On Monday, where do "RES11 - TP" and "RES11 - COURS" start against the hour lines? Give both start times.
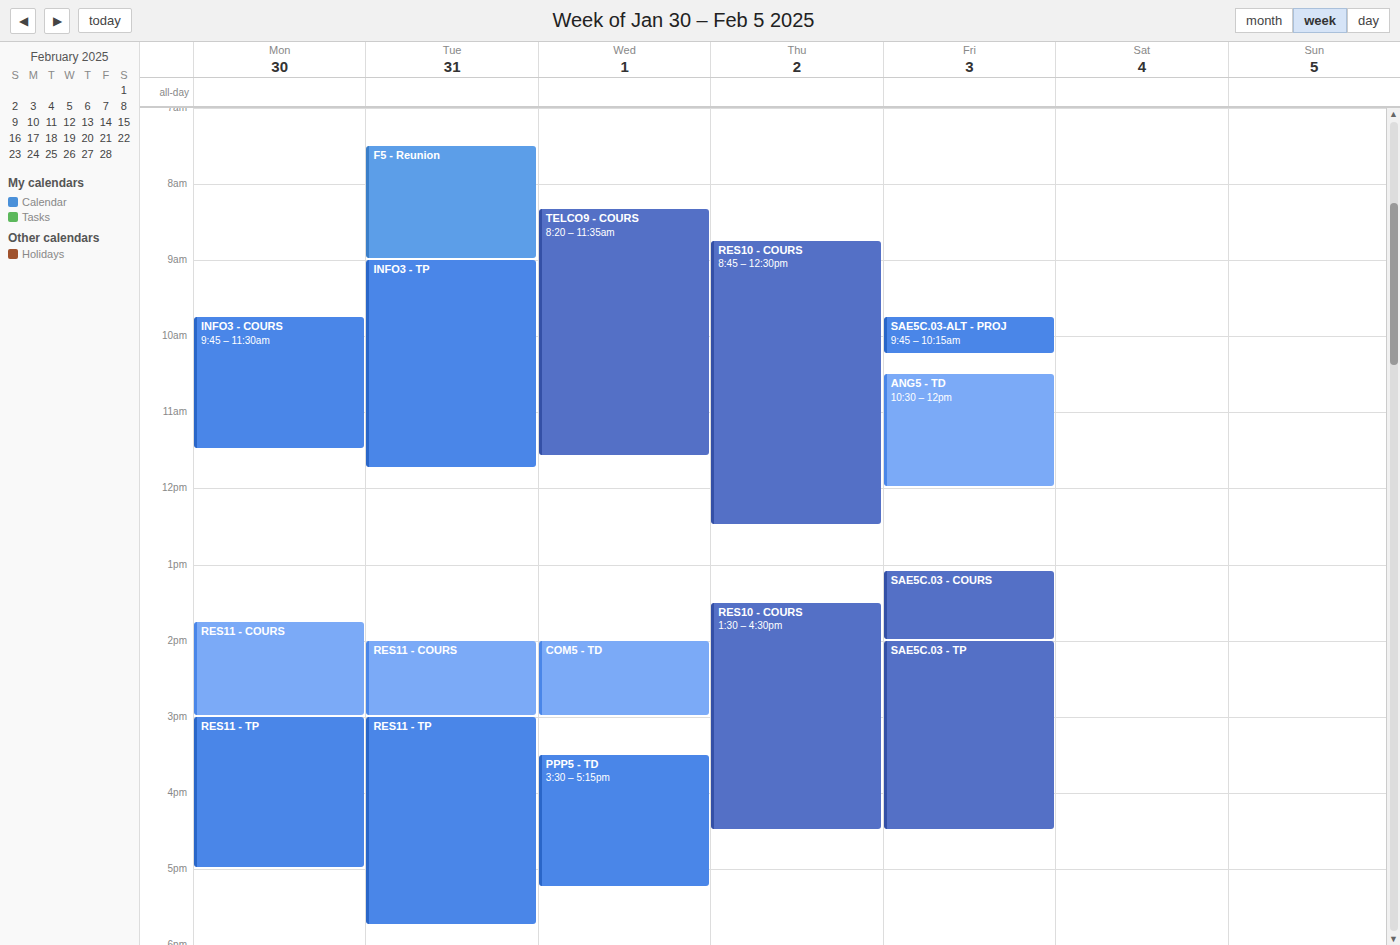
"RES11 - TP": 3:00 PM, exactly on the 3 PM line. "RES11 - COURS": 1:45 PM, neither: three quarters of the way from the 1 PM line to the 2 PM line.